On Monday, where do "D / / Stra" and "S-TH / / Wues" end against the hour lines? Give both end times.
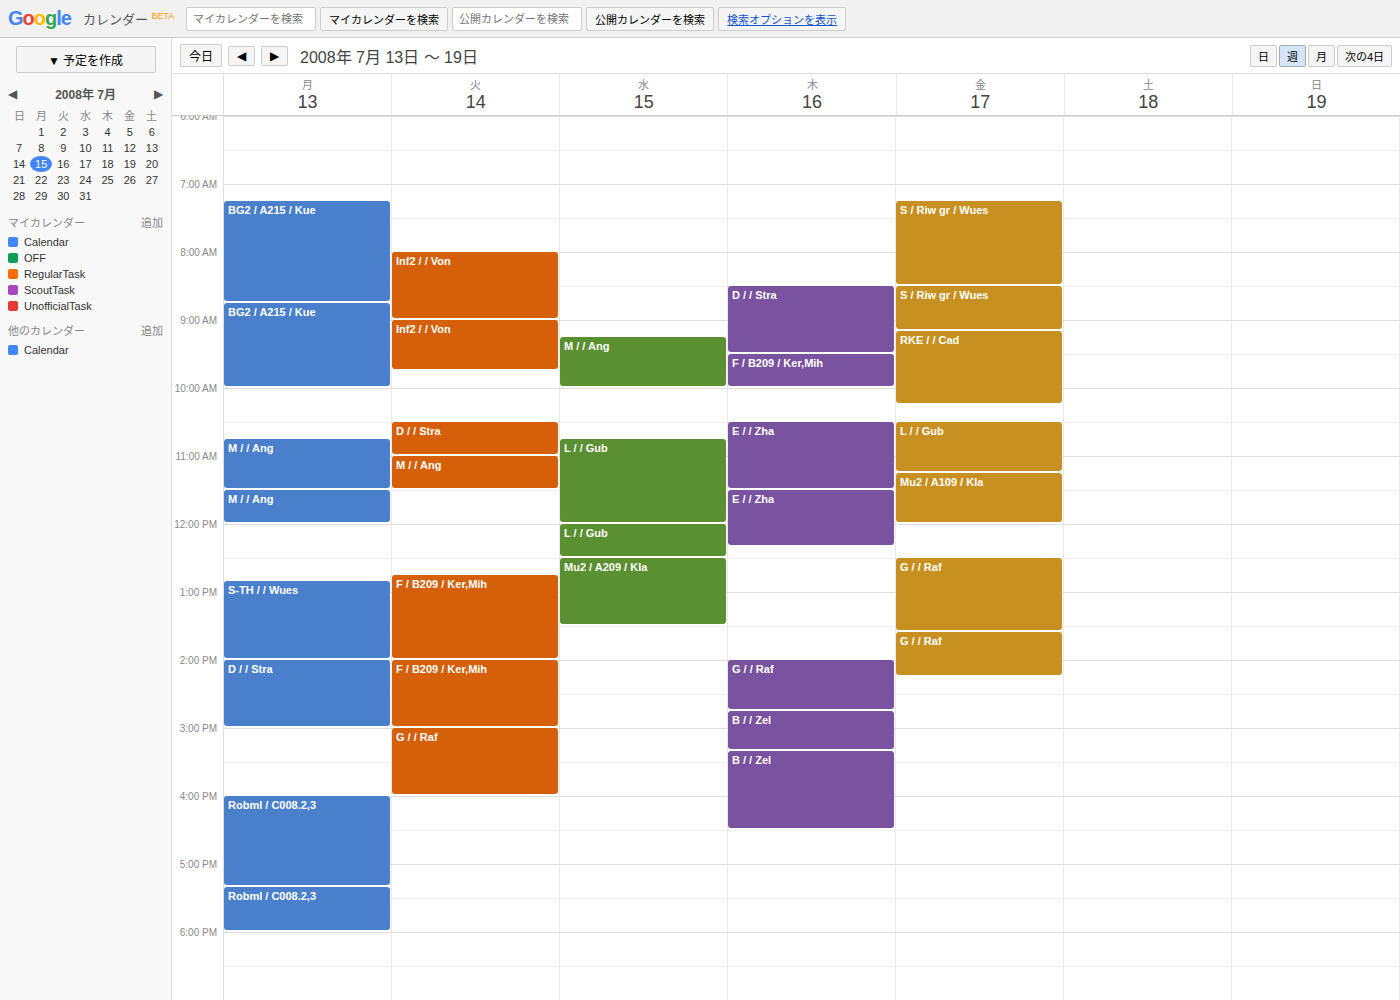
"D / / Stra": 15:00, exactly on the 15:00 line. "S-TH / / Wues": 14:00, exactly on the 14:00 line.